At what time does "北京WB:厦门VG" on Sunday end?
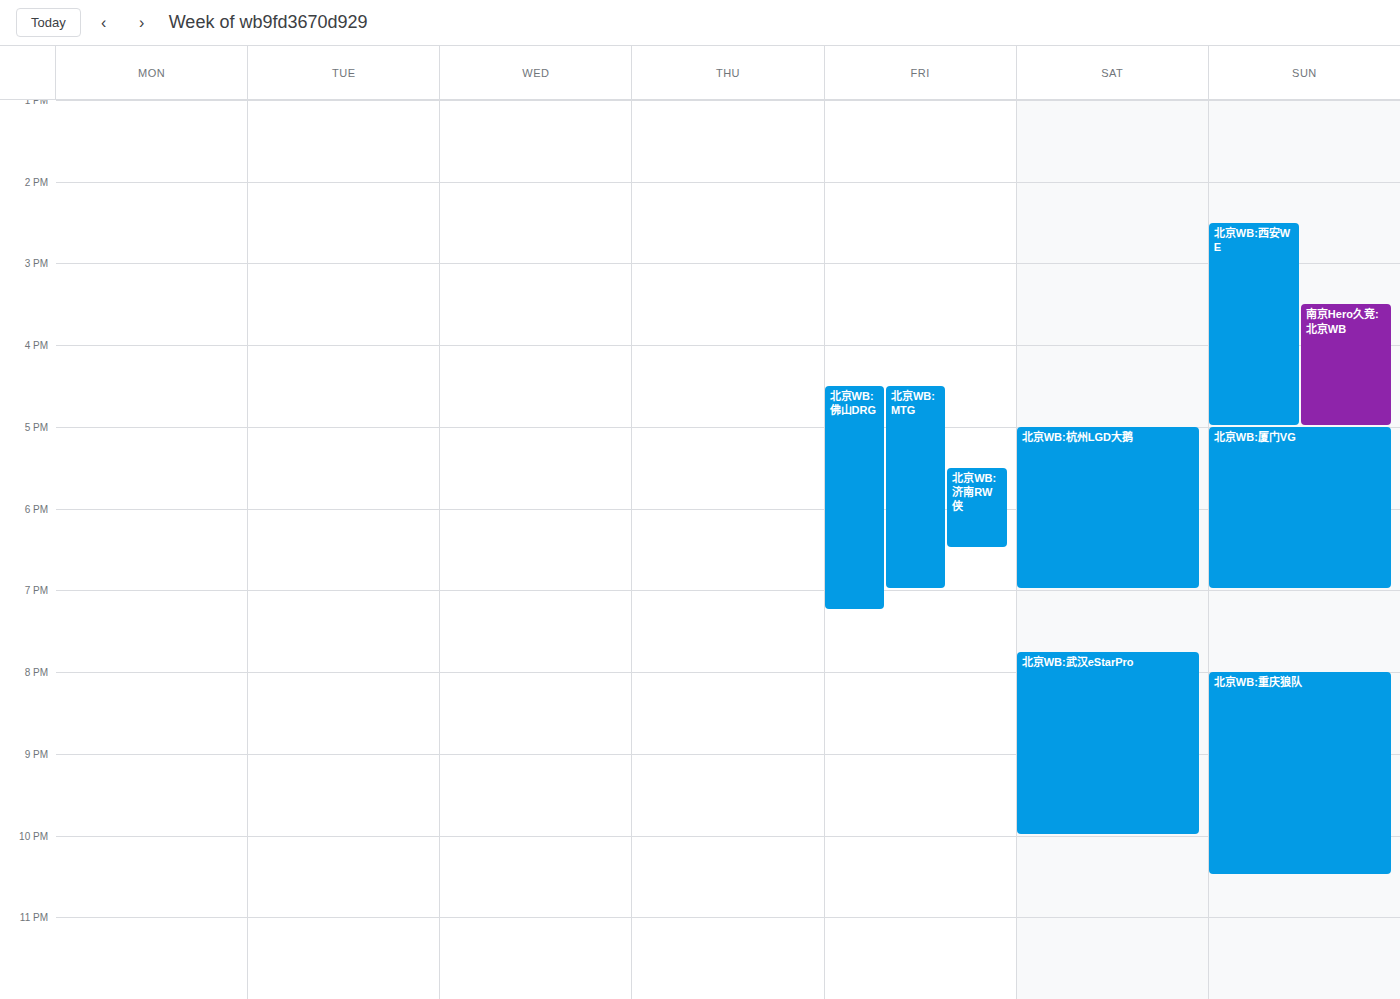
7:00 PM